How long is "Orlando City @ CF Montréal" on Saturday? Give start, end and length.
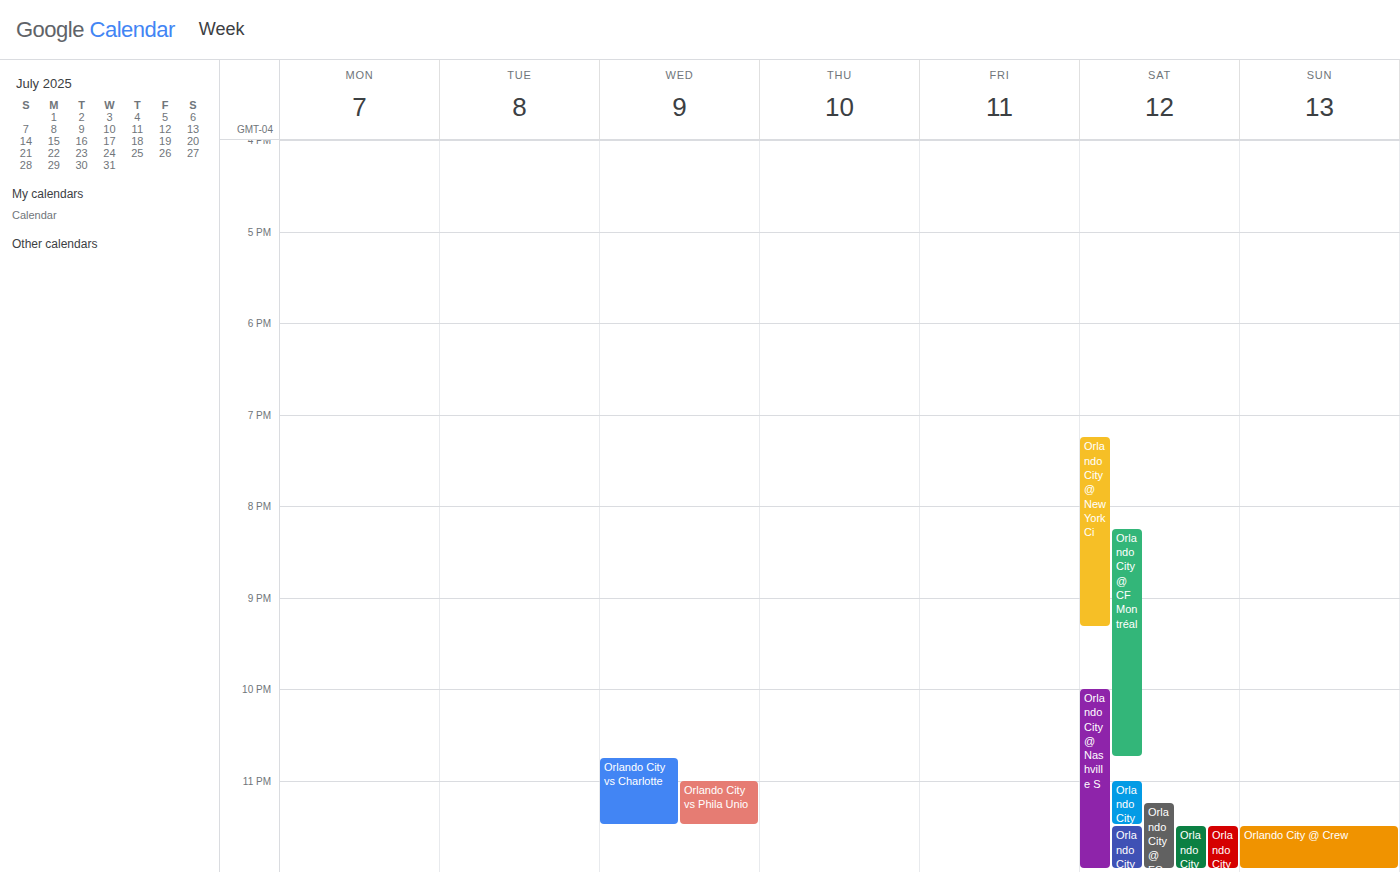
8:15 PM to 10:45 PM, 2 hours 30 minutes